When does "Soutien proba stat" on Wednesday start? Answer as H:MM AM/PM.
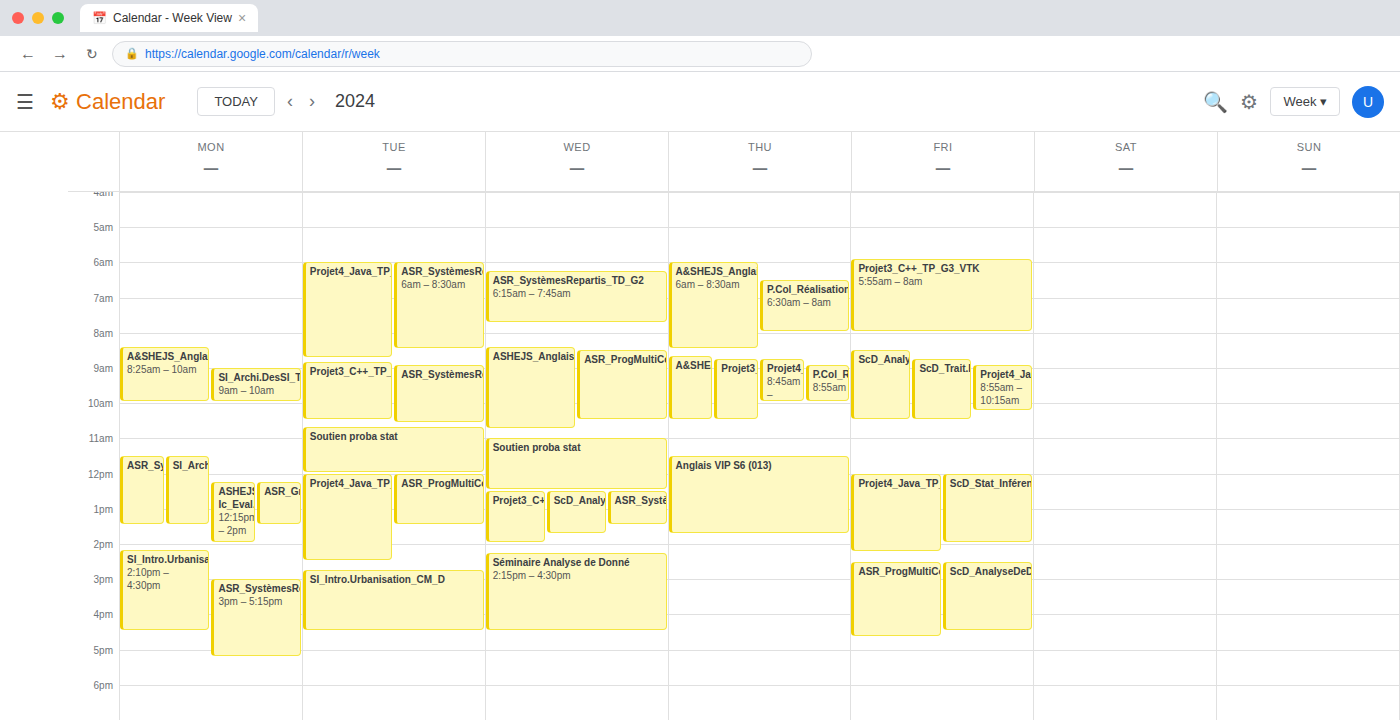
11:00 AM